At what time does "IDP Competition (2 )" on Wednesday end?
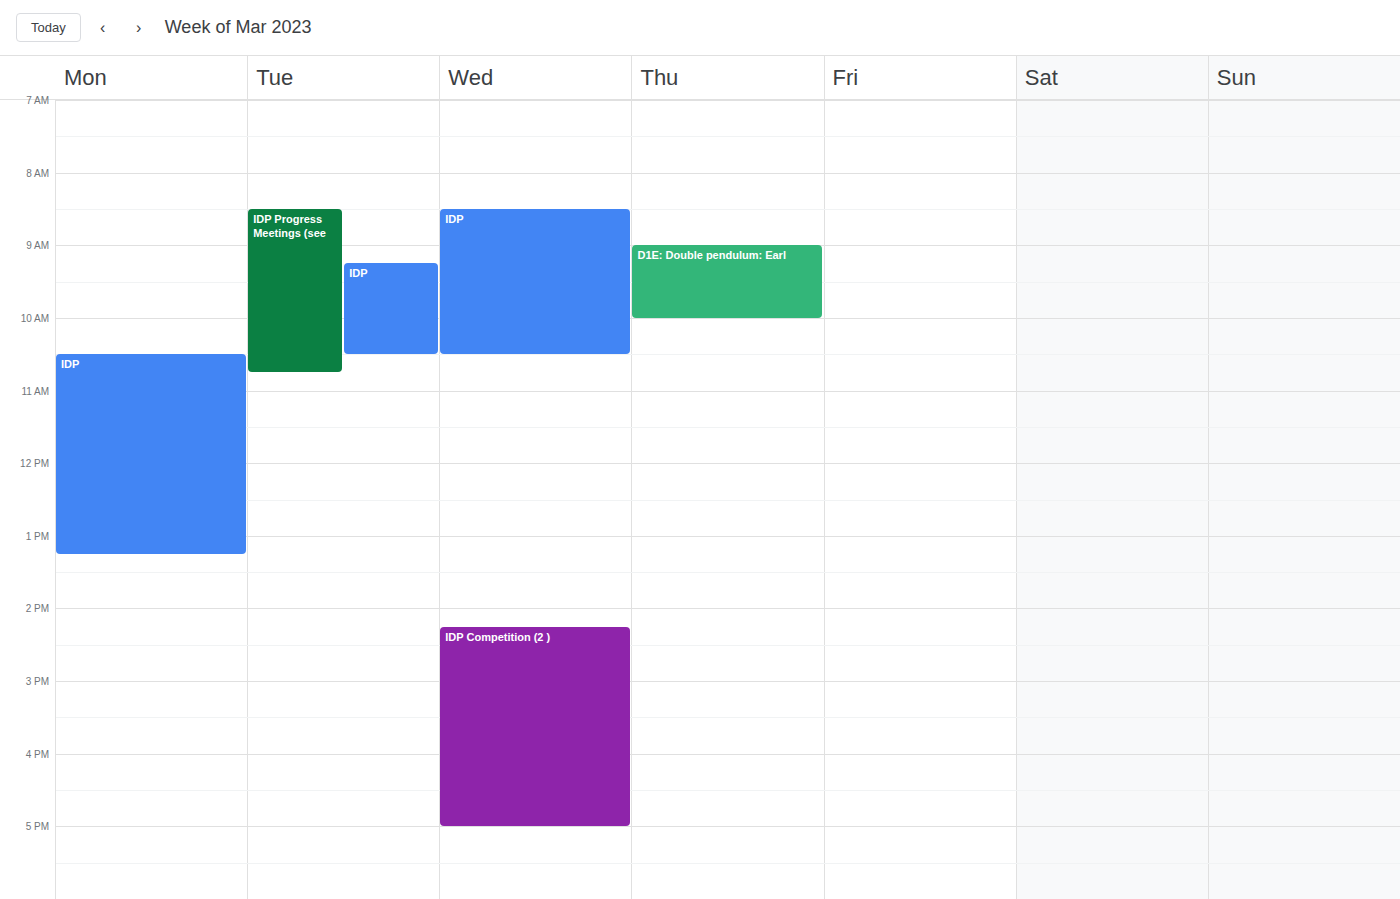
5:00 PM